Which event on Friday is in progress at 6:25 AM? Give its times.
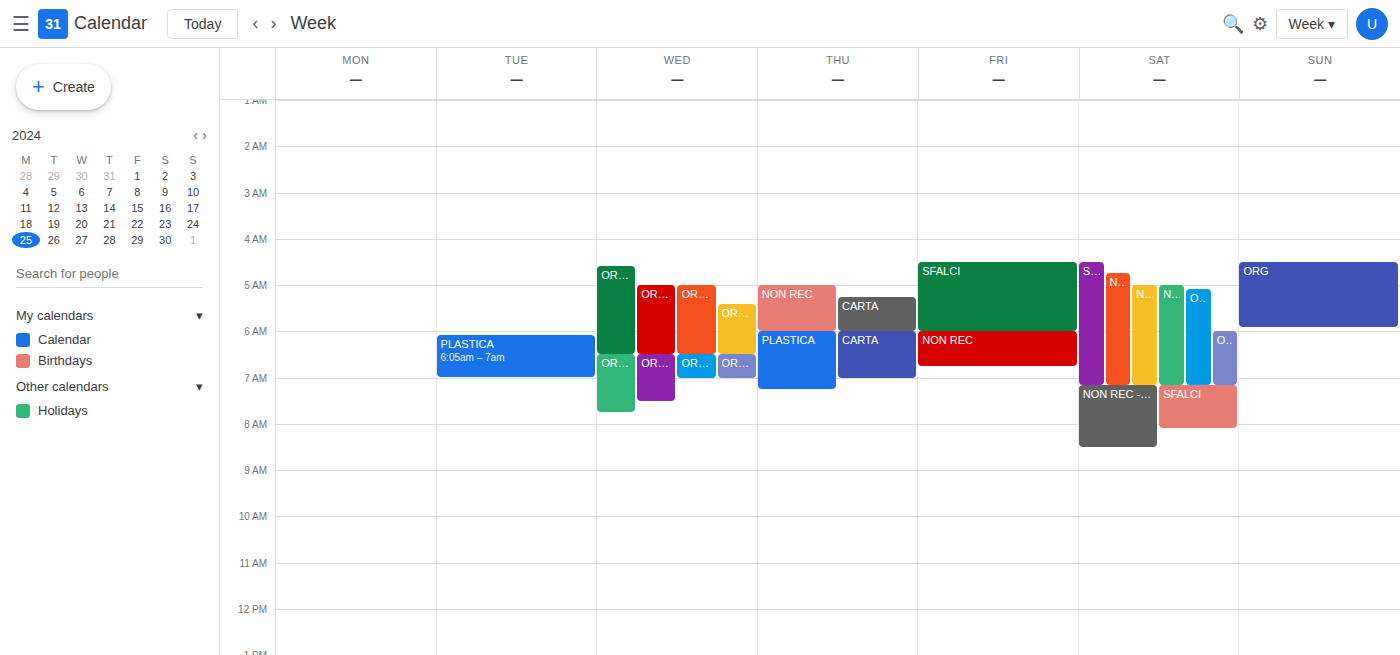
"NON REC", 6:00 AM to 6:45 AM